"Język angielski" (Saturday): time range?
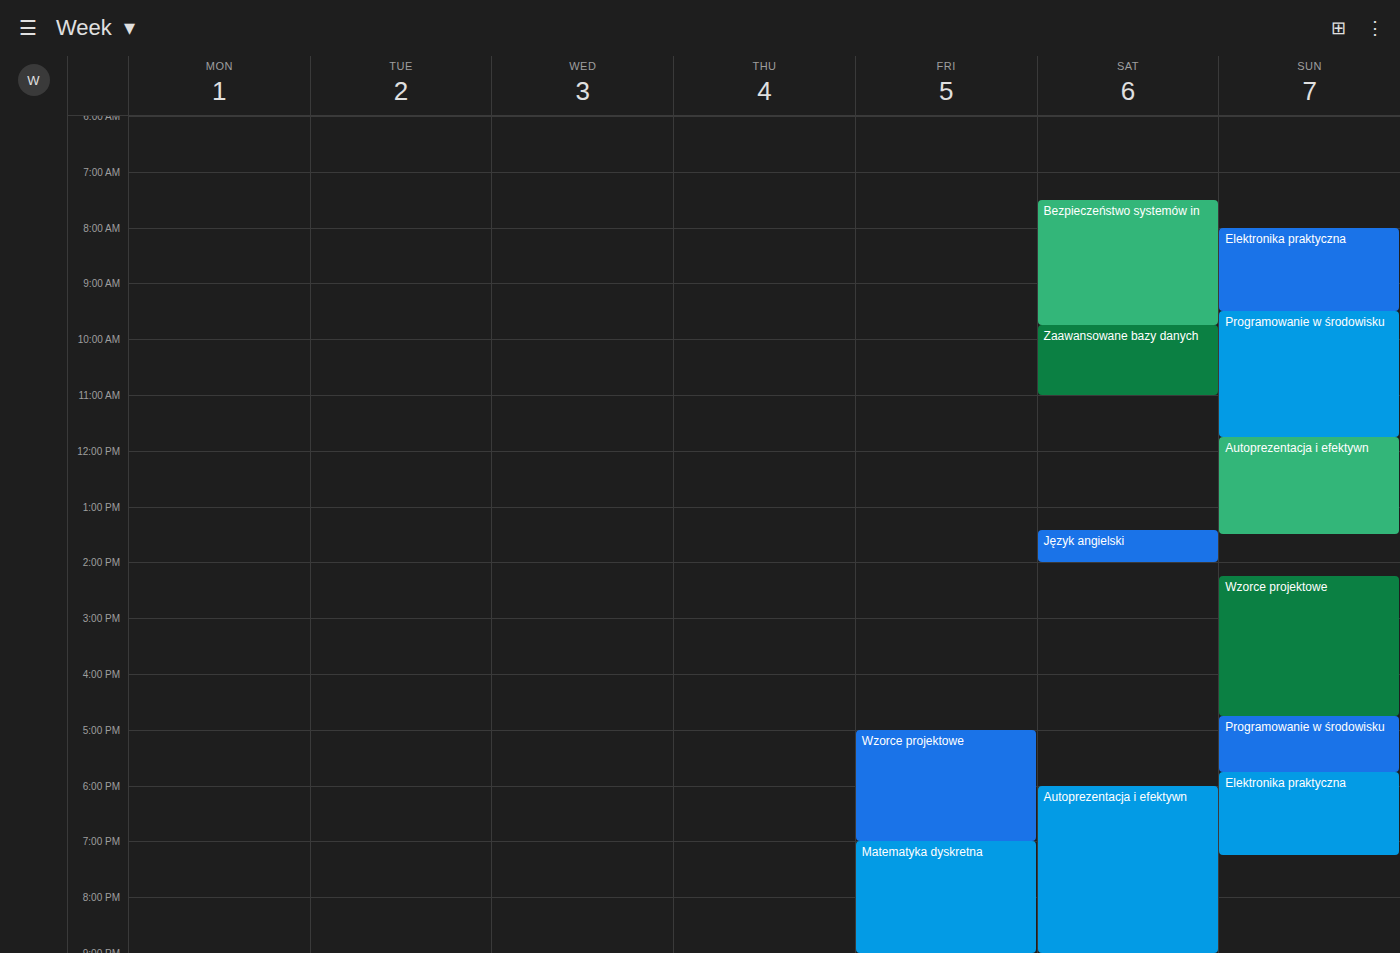
1:25 PM to 2:00 PM